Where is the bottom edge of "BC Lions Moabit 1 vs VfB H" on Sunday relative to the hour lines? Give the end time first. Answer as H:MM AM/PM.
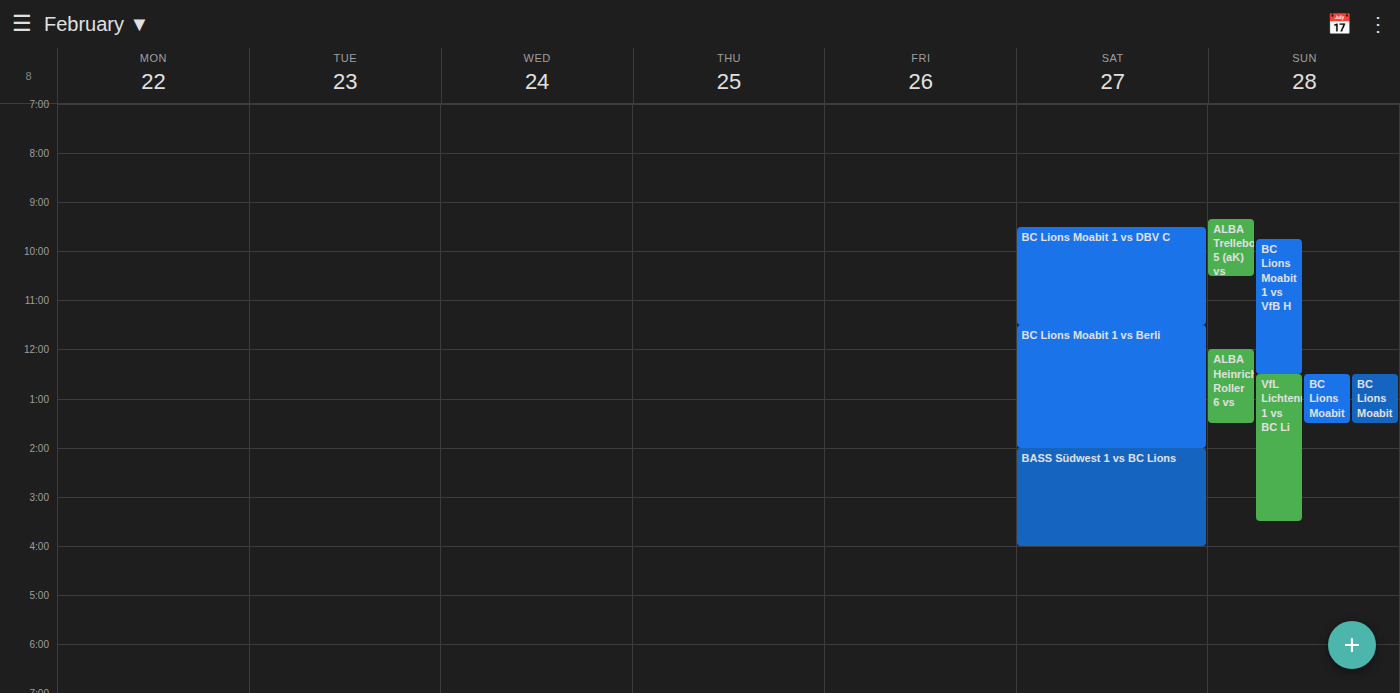
12:30 PM -- halfway between the 12 PM and 1 PM lines.